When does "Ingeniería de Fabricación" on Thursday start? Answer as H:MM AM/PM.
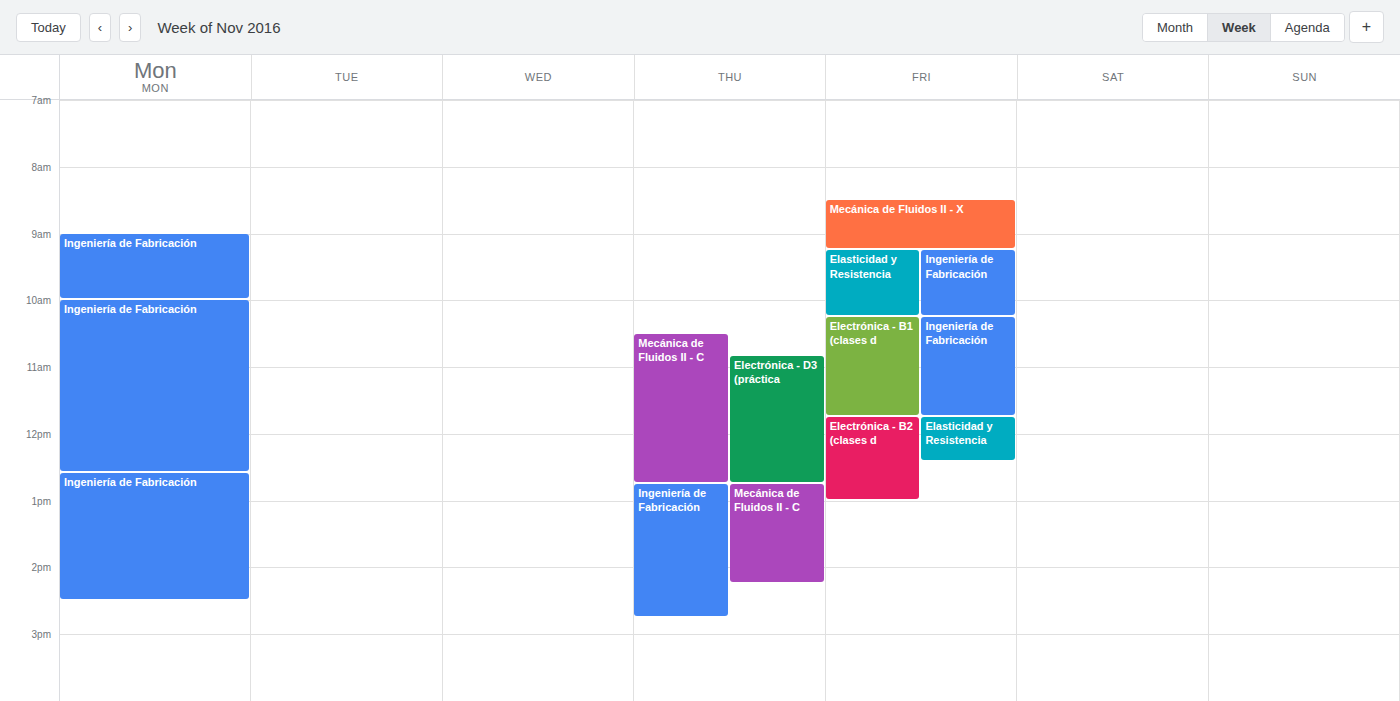
12:45 PM